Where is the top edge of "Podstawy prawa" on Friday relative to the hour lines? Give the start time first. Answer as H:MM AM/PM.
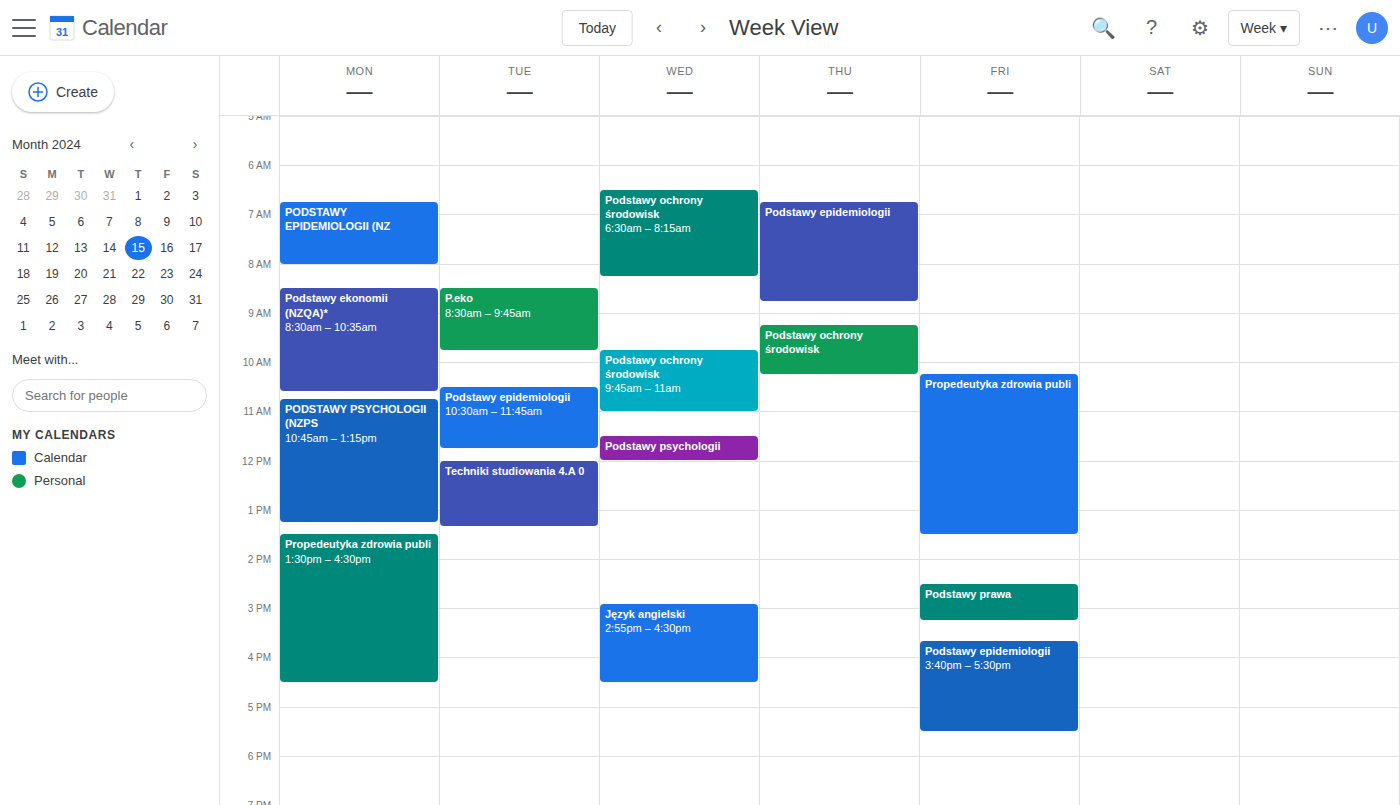
2:30 PM -- halfway between the 2 PM and 3 PM lines.